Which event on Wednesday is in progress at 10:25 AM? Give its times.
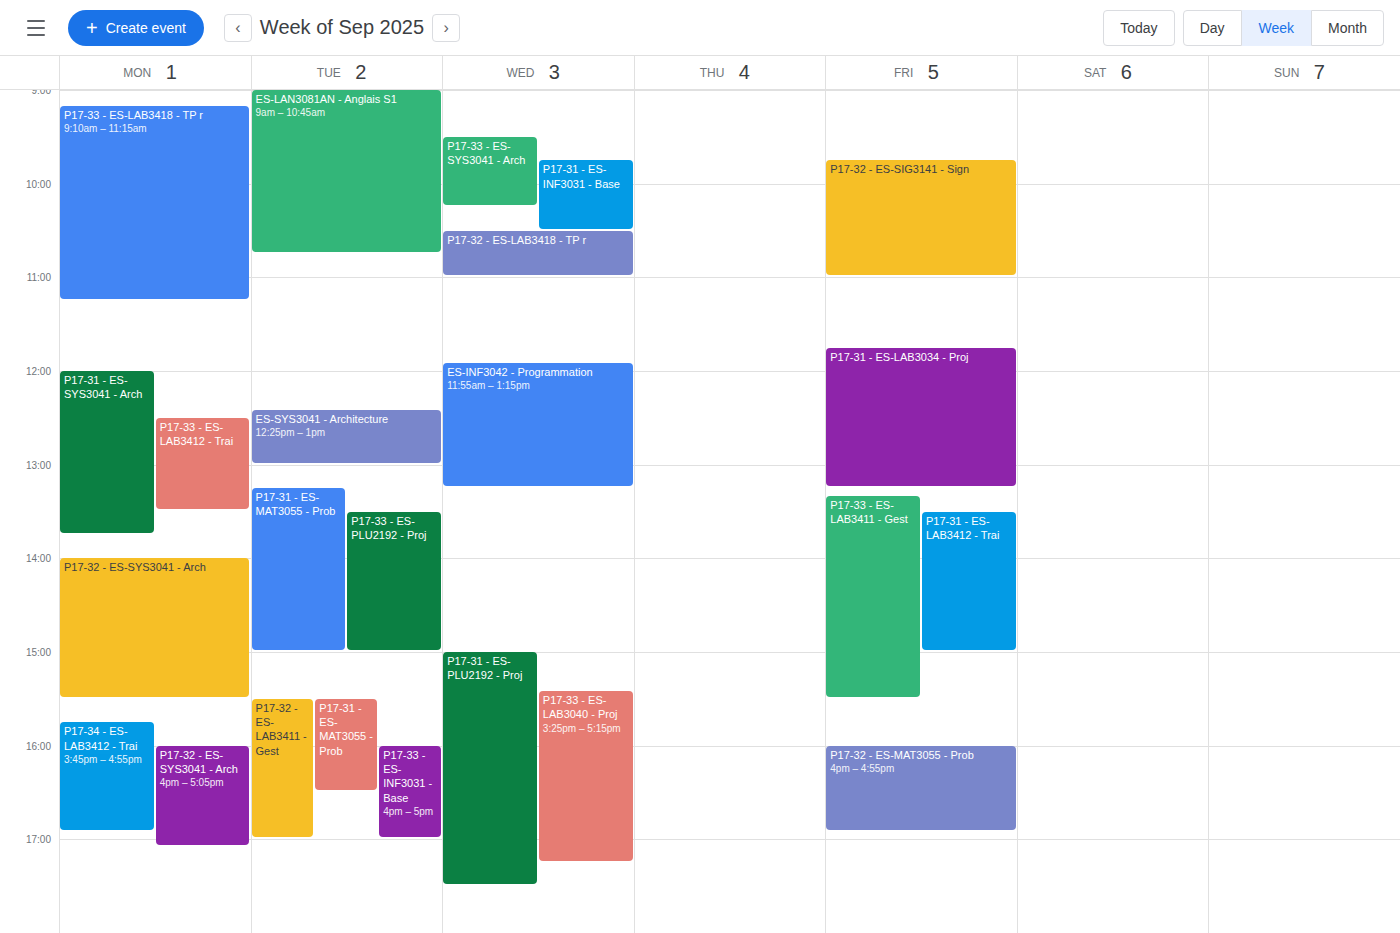
"P17-31 - ES-INF3031 - Base", 9:45 AM to 10:30 AM